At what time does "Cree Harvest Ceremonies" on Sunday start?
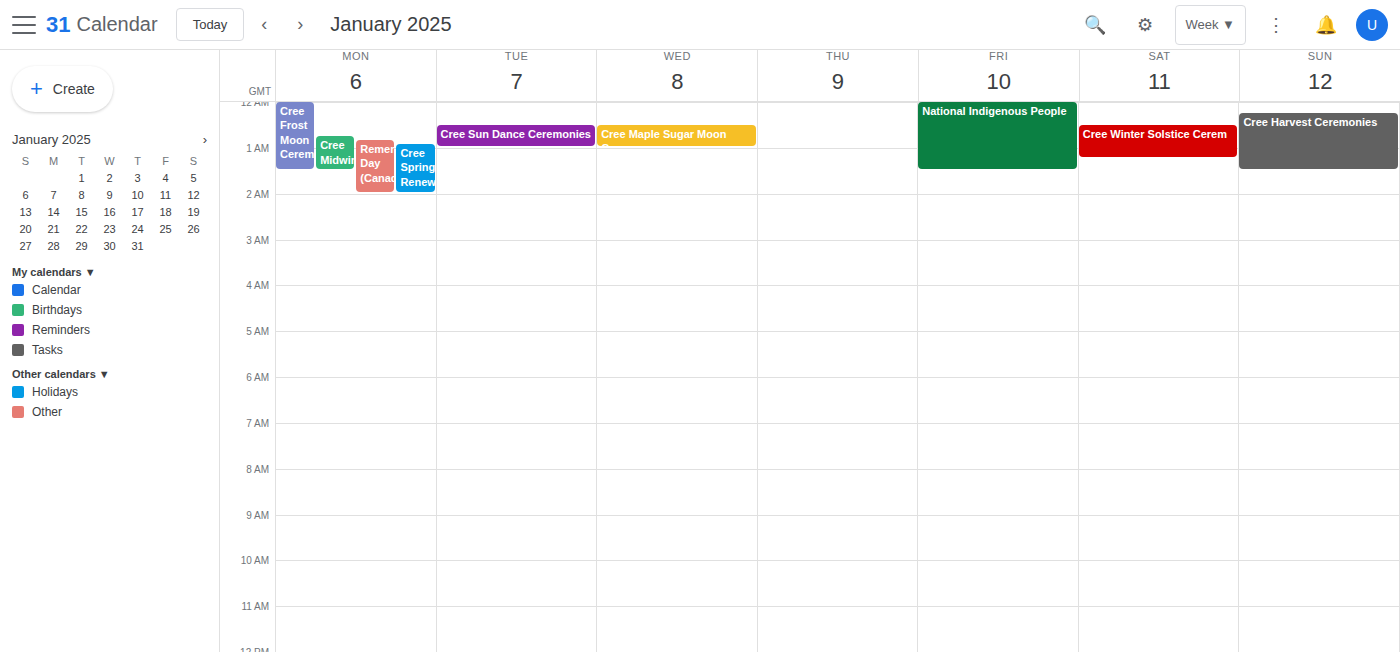
00:15